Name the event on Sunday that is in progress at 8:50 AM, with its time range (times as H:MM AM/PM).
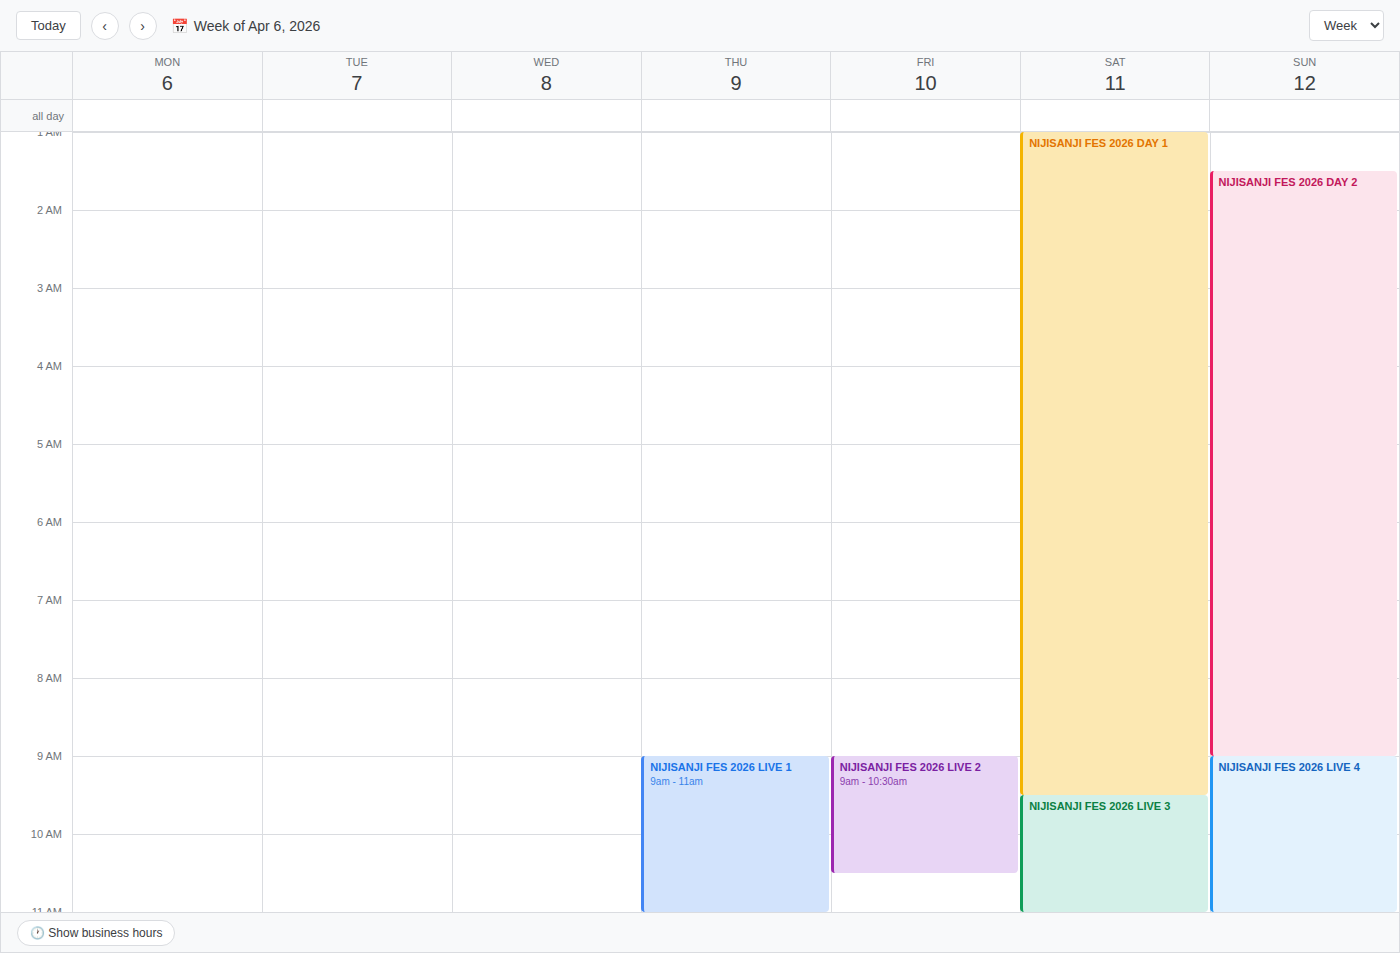
"Nijisanji Fes 2026 Day 2", 1:30 AM to 9:00 AM